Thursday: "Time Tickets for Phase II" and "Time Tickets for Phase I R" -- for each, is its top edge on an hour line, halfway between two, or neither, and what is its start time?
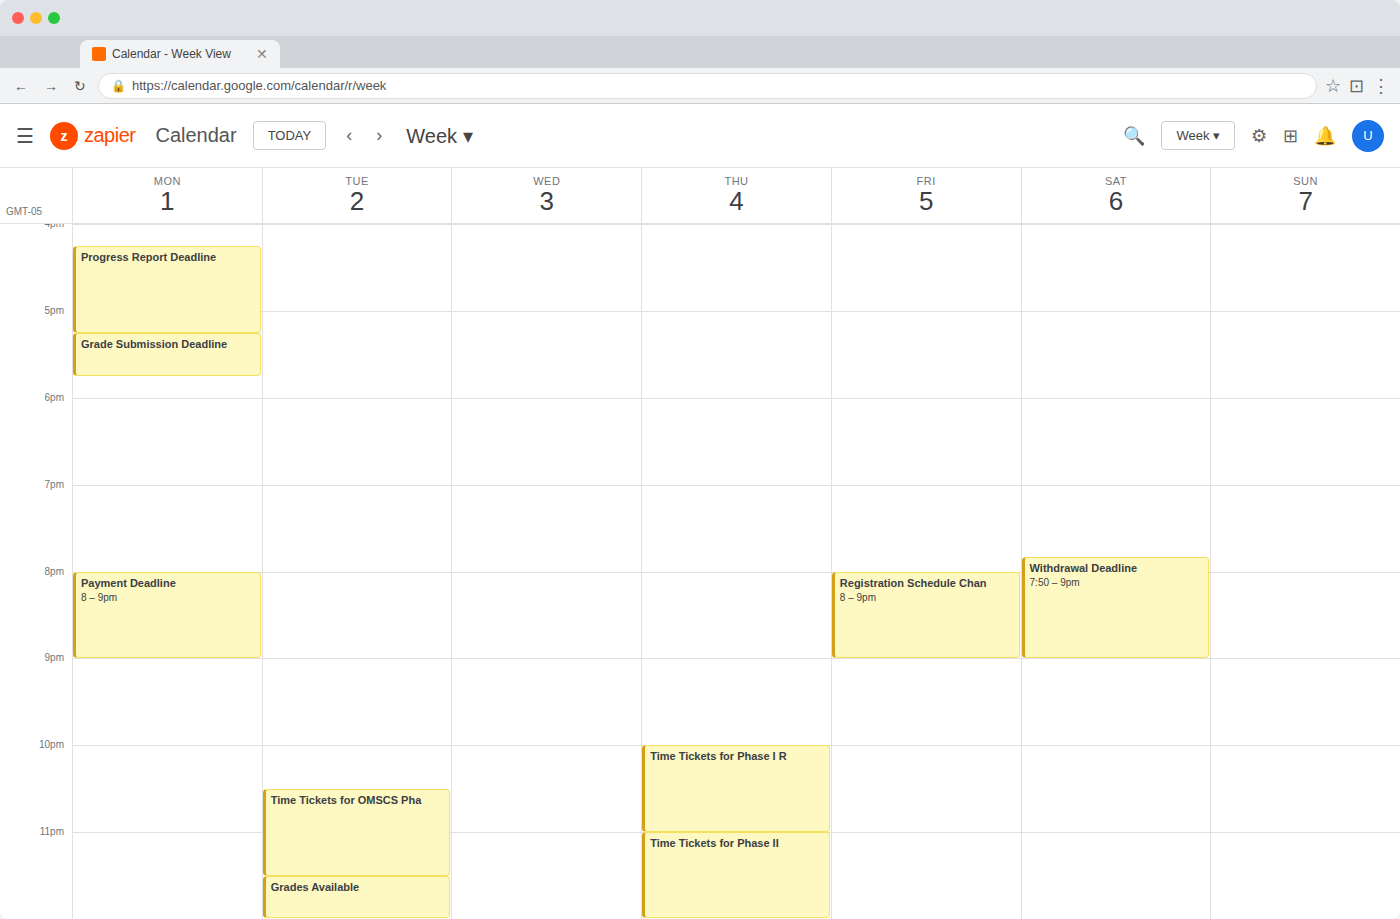
"Time Tickets for Phase II": 11:00 PM, exactly on the 11 PM line. "Time Tickets for Phase I R": 10:00 PM, exactly on the 10 PM line.